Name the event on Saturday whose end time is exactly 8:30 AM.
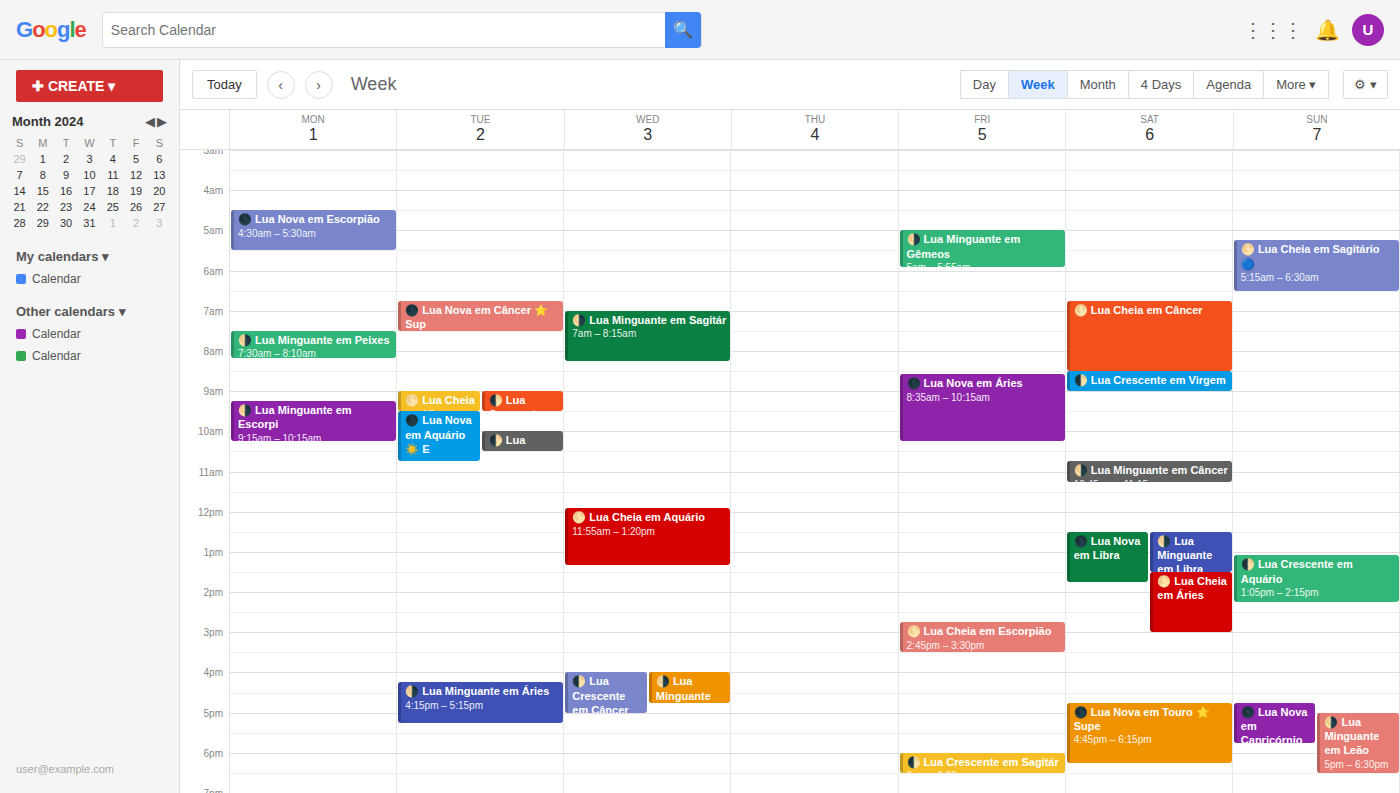
"🌕 Lua Cheia em Câncer"